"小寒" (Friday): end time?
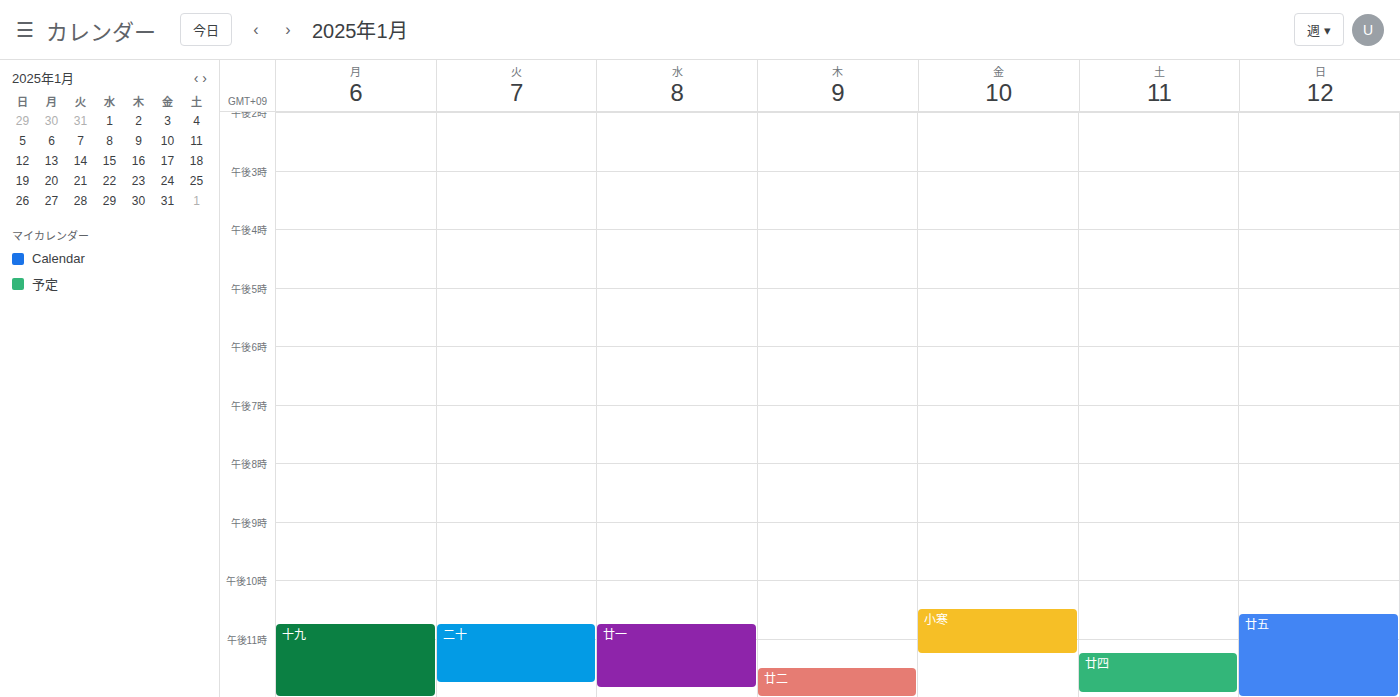
11:15 PM